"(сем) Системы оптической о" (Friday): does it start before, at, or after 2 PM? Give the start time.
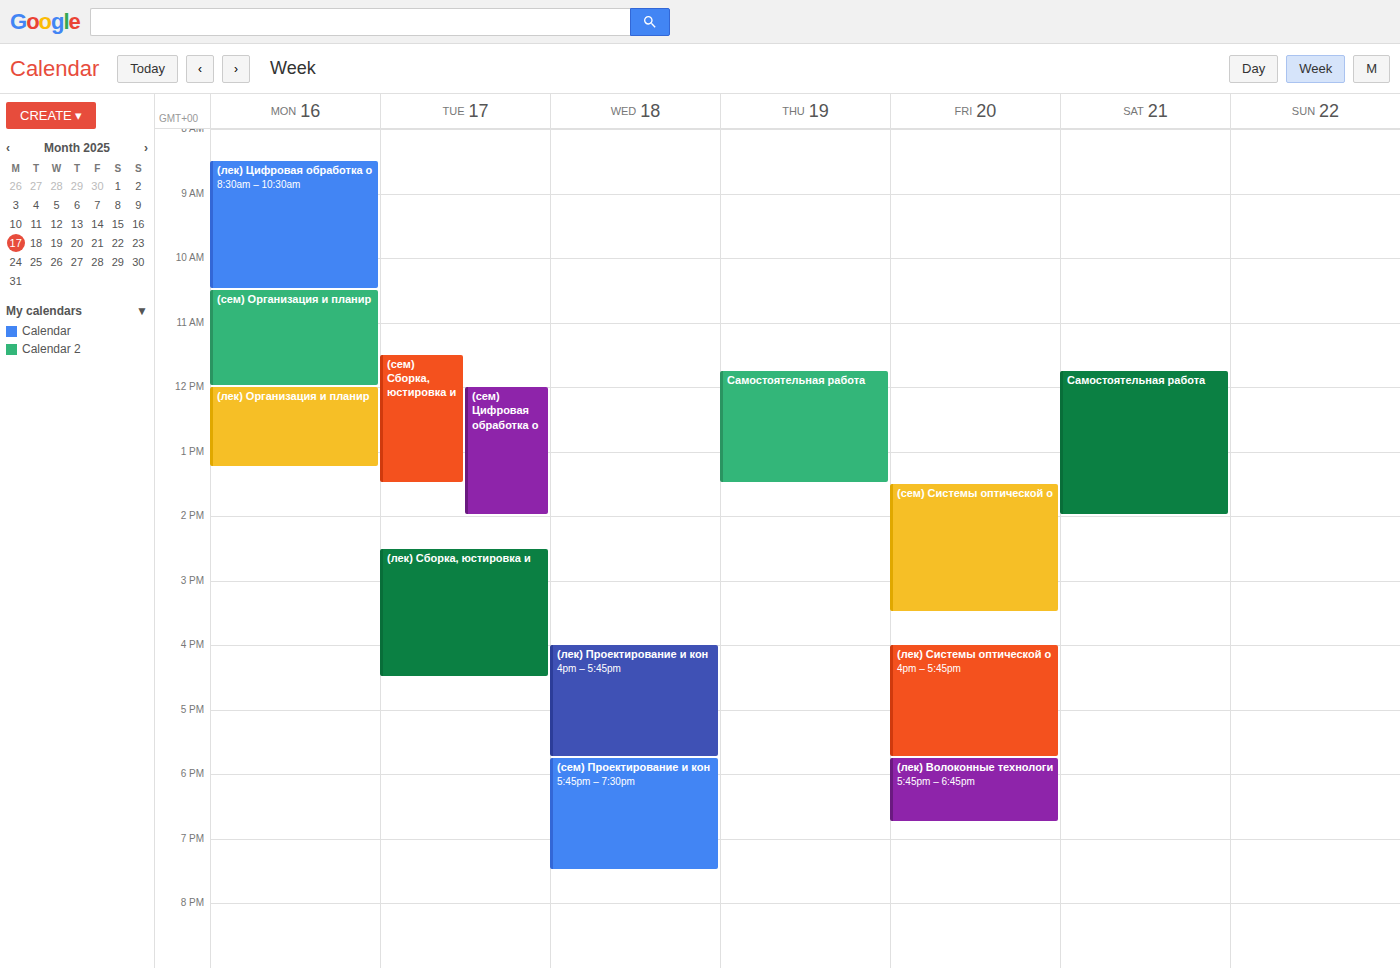
1:30 PM -- before 2 PM, 30 minutes above the 2 PM line.